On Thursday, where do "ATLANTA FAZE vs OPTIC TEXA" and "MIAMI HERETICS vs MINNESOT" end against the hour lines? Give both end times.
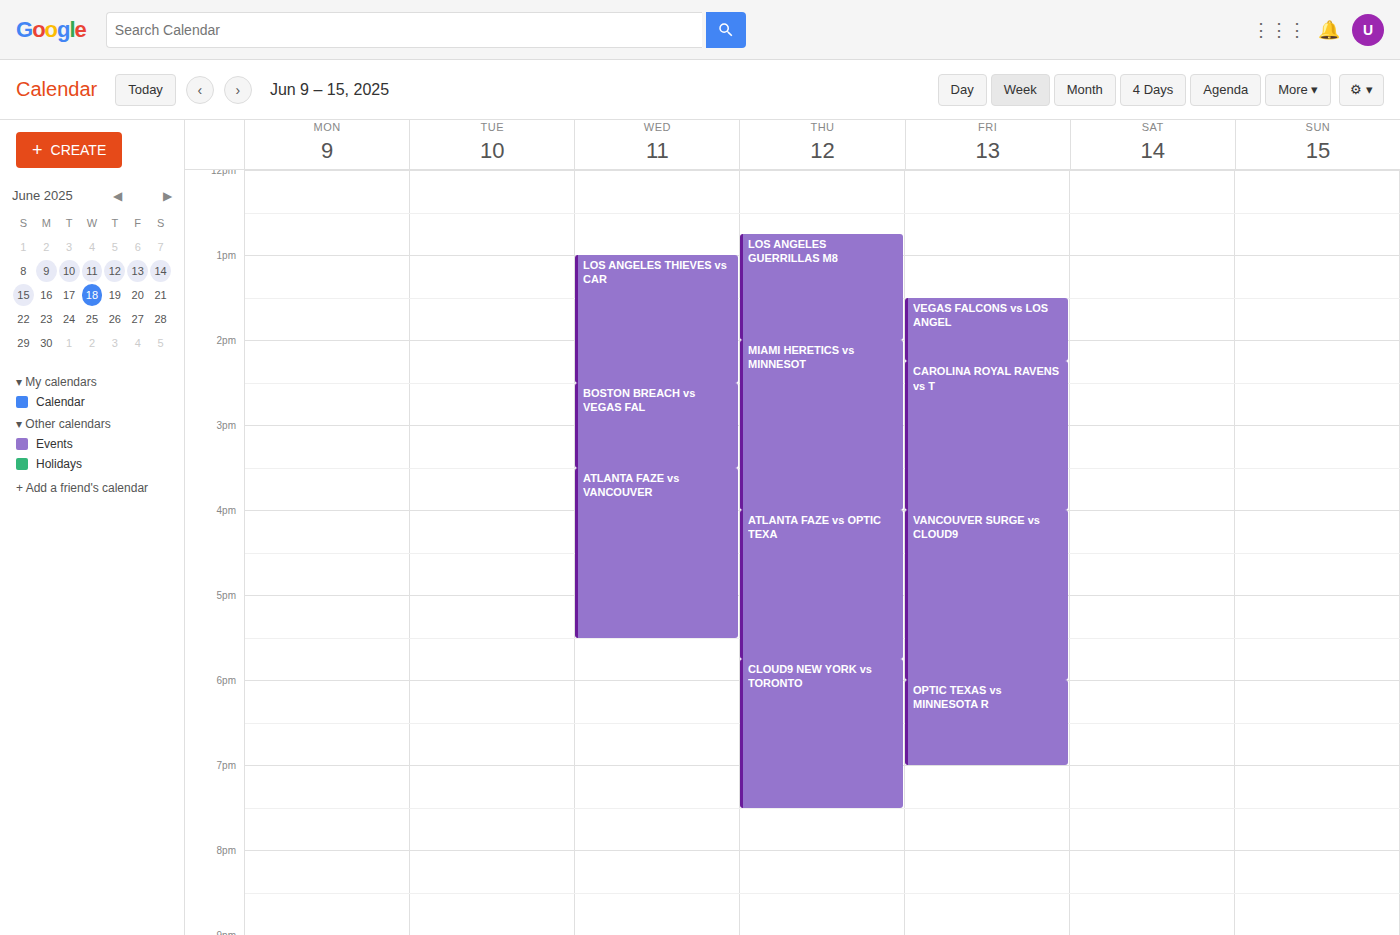
"ATLANTA FAZE vs OPTIC TEXA": 5:45 PM, neither: three quarters of the way from the 5 PM line to the 6 PM line. "MIAMI HERETICS vs MINNESOT": 4:00 PM, exactly on the 4 PM line.